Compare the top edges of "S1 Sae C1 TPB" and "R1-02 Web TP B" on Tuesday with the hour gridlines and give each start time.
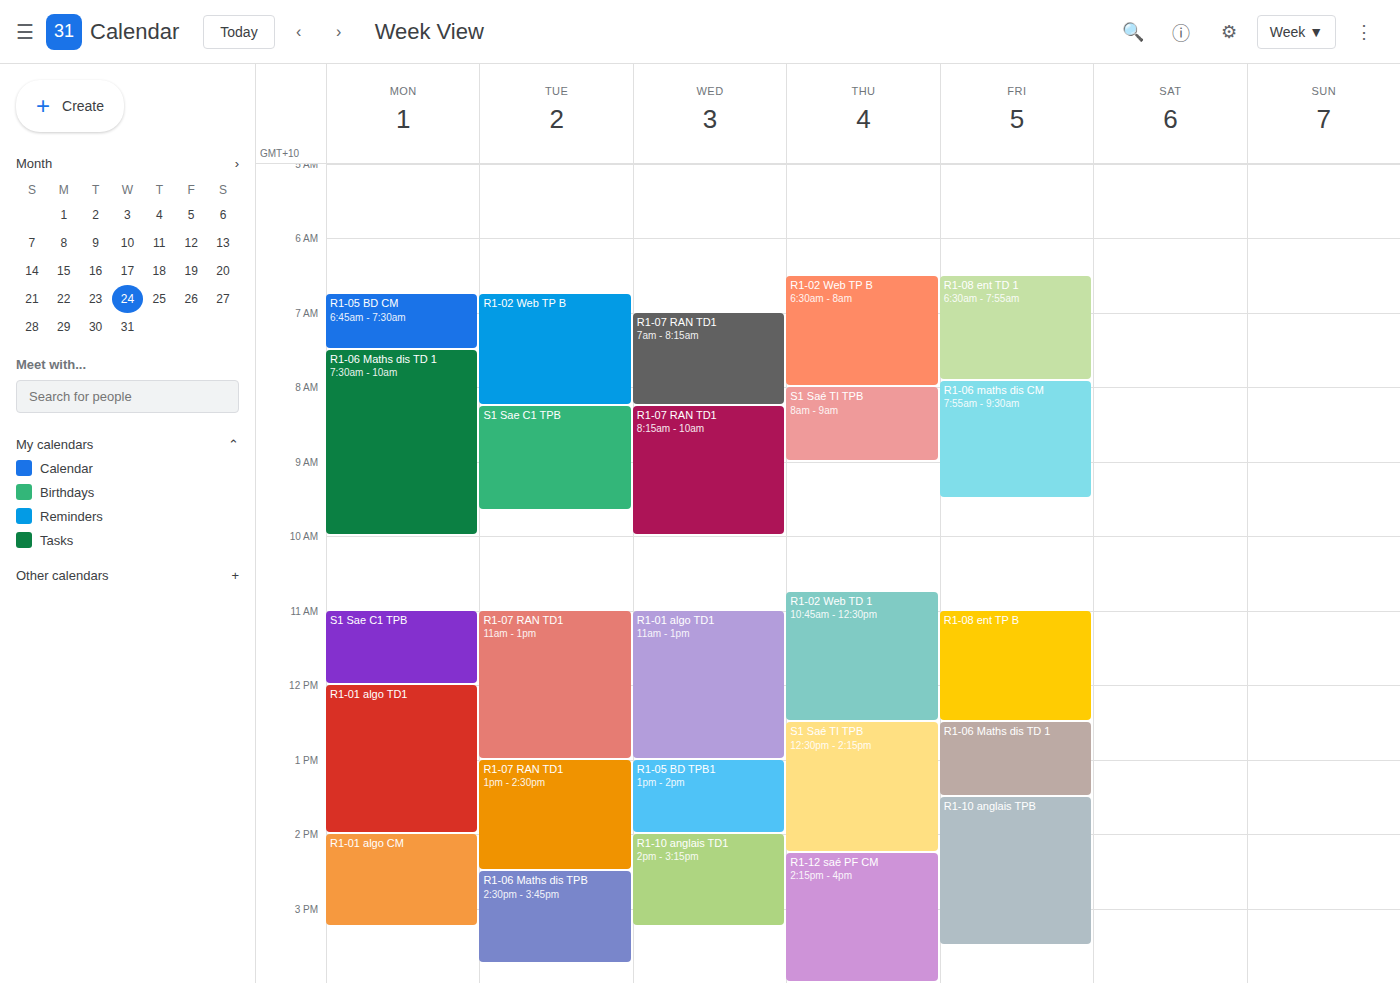
"S1 Sae C1 TPB": 8:15 AM, neither: a quarter of the way from the 8 AM line to the 9 AM line. "R1-02 Web TP B": 6:45 AM, neither: three quarters of the way from the 6 AM line to the 7 AM line.